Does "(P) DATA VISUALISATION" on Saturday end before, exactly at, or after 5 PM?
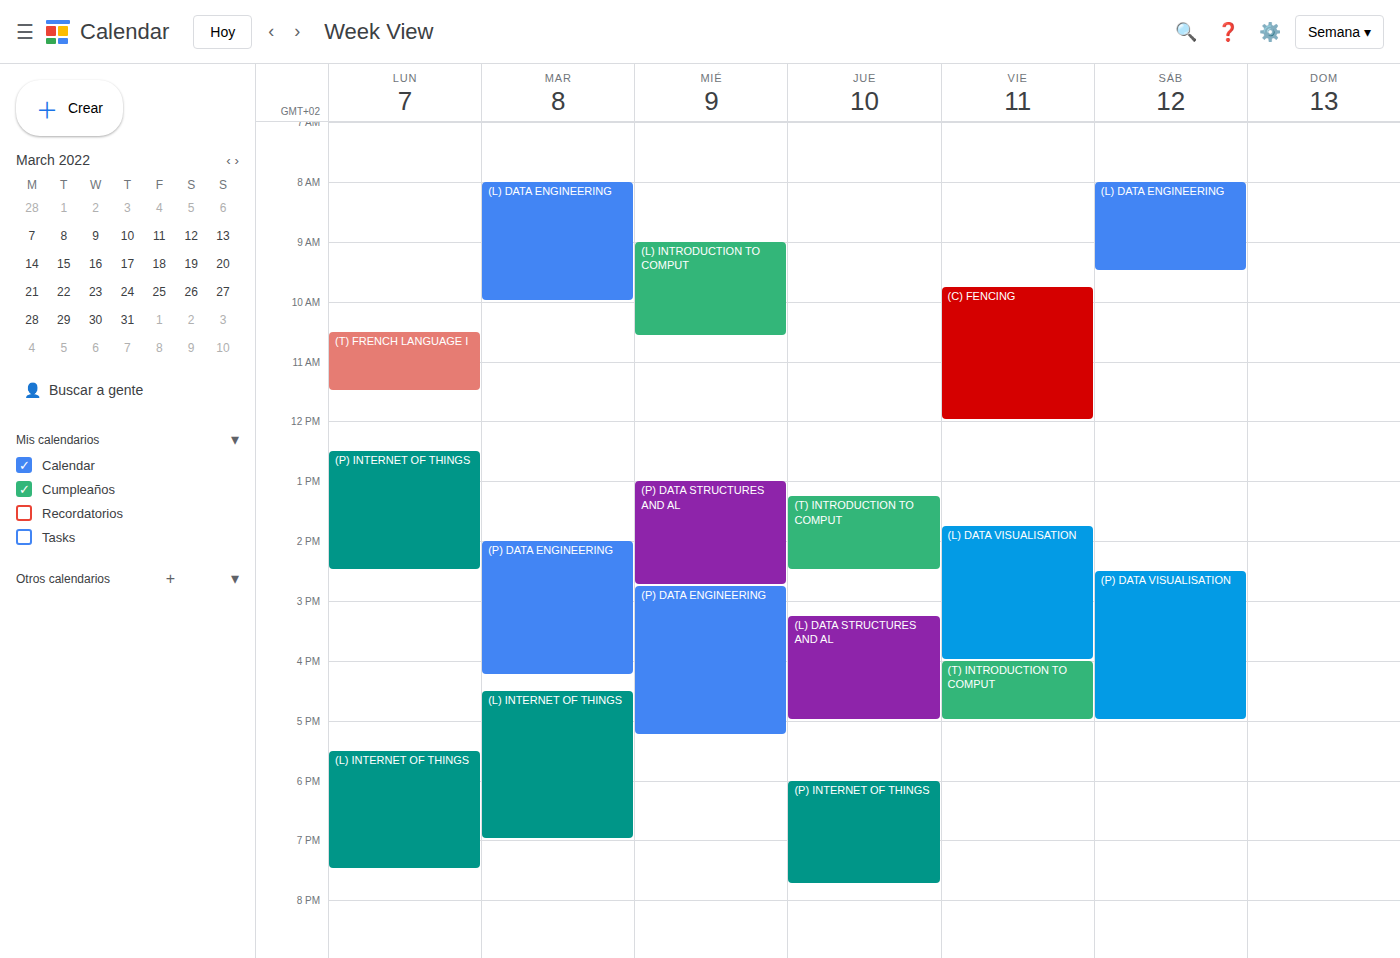
5:00 PM -- exactly at 5 PM, on the 5 PM line.